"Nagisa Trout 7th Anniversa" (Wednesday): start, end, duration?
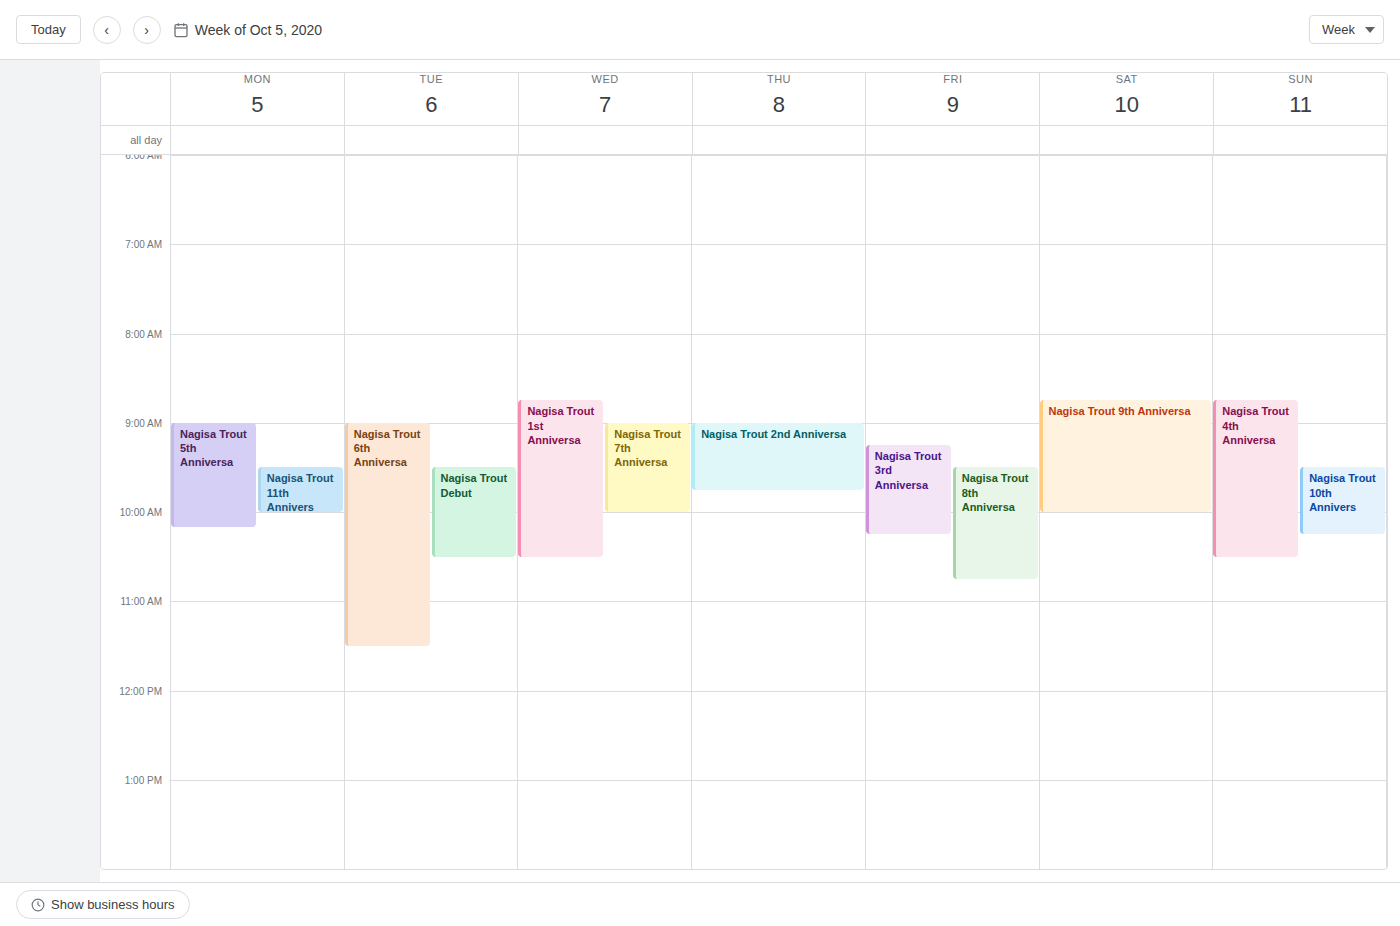
9:00 AM to 10:00 AM, 1 hour